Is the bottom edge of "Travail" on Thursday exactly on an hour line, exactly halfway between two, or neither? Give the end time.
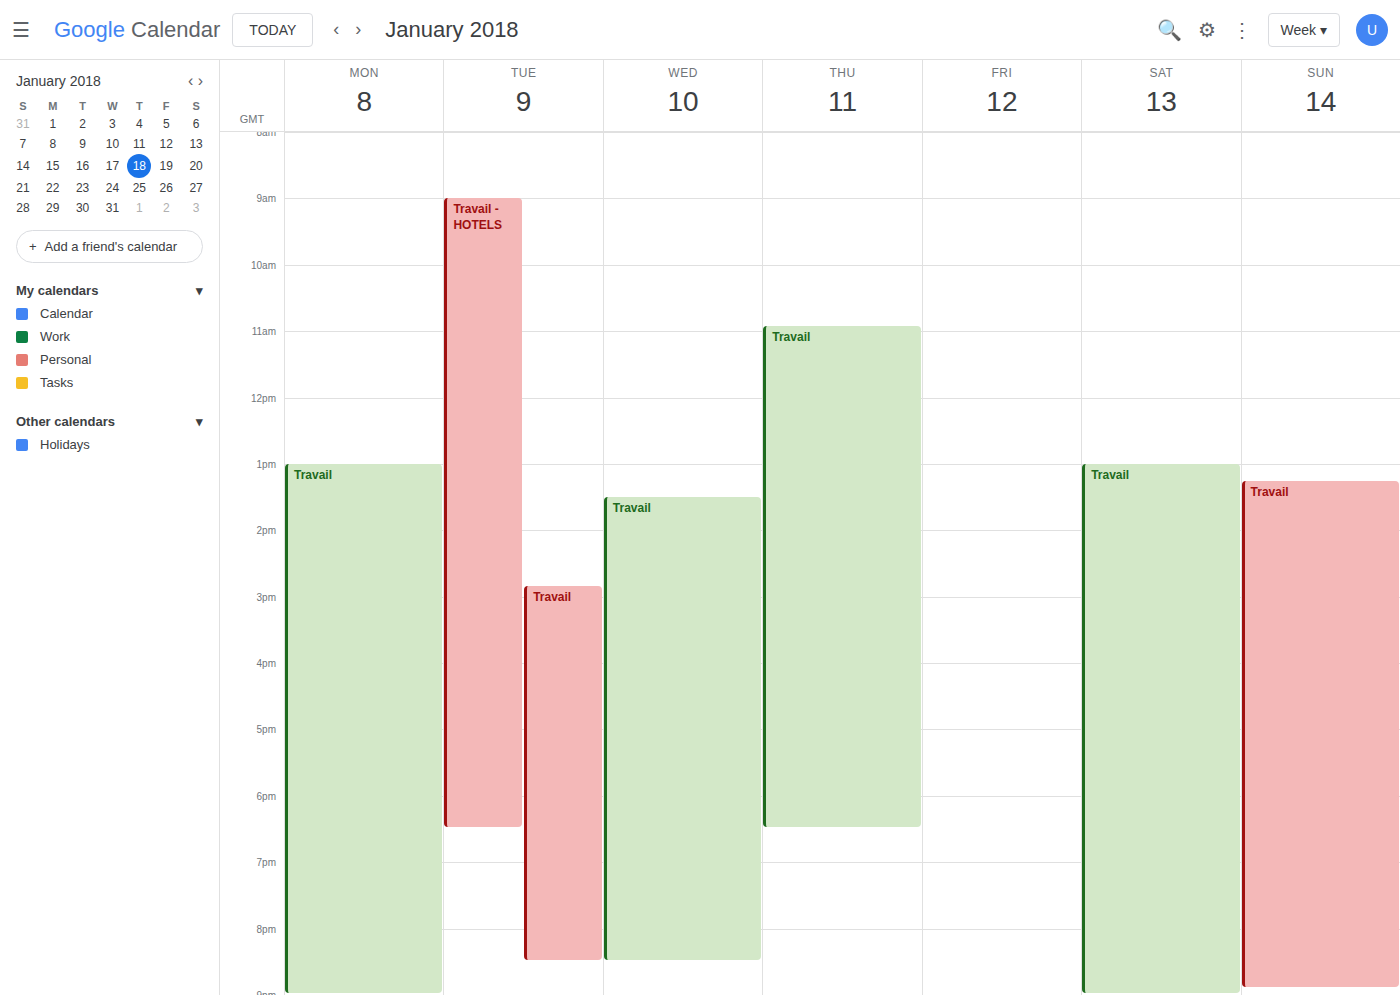
6:30 PM -- halfway between the 6 PM and 7 PM lines.